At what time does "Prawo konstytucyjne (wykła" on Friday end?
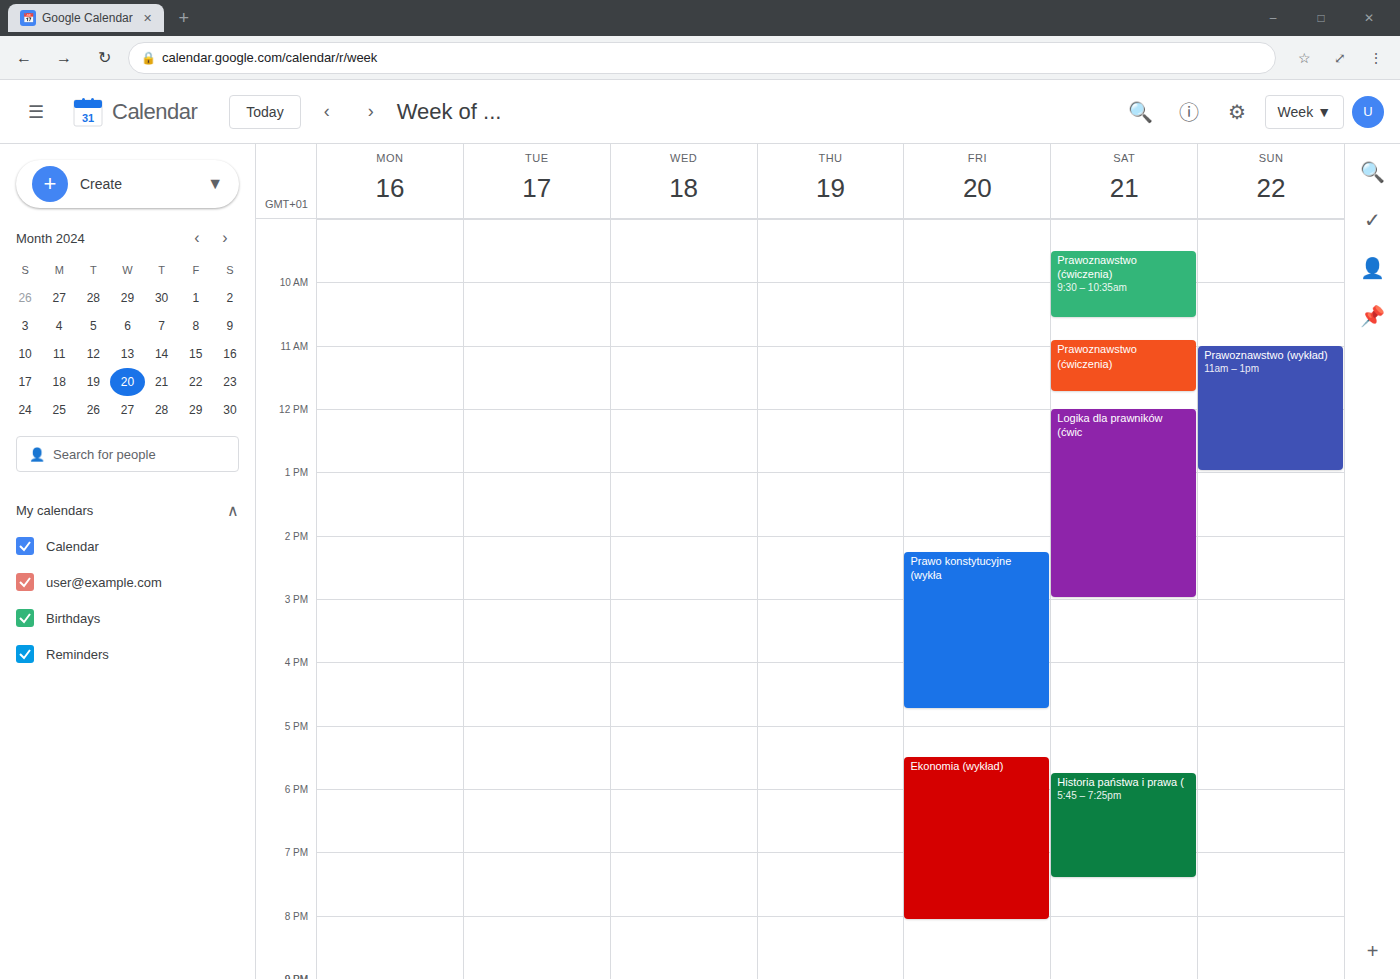
4:45 PM